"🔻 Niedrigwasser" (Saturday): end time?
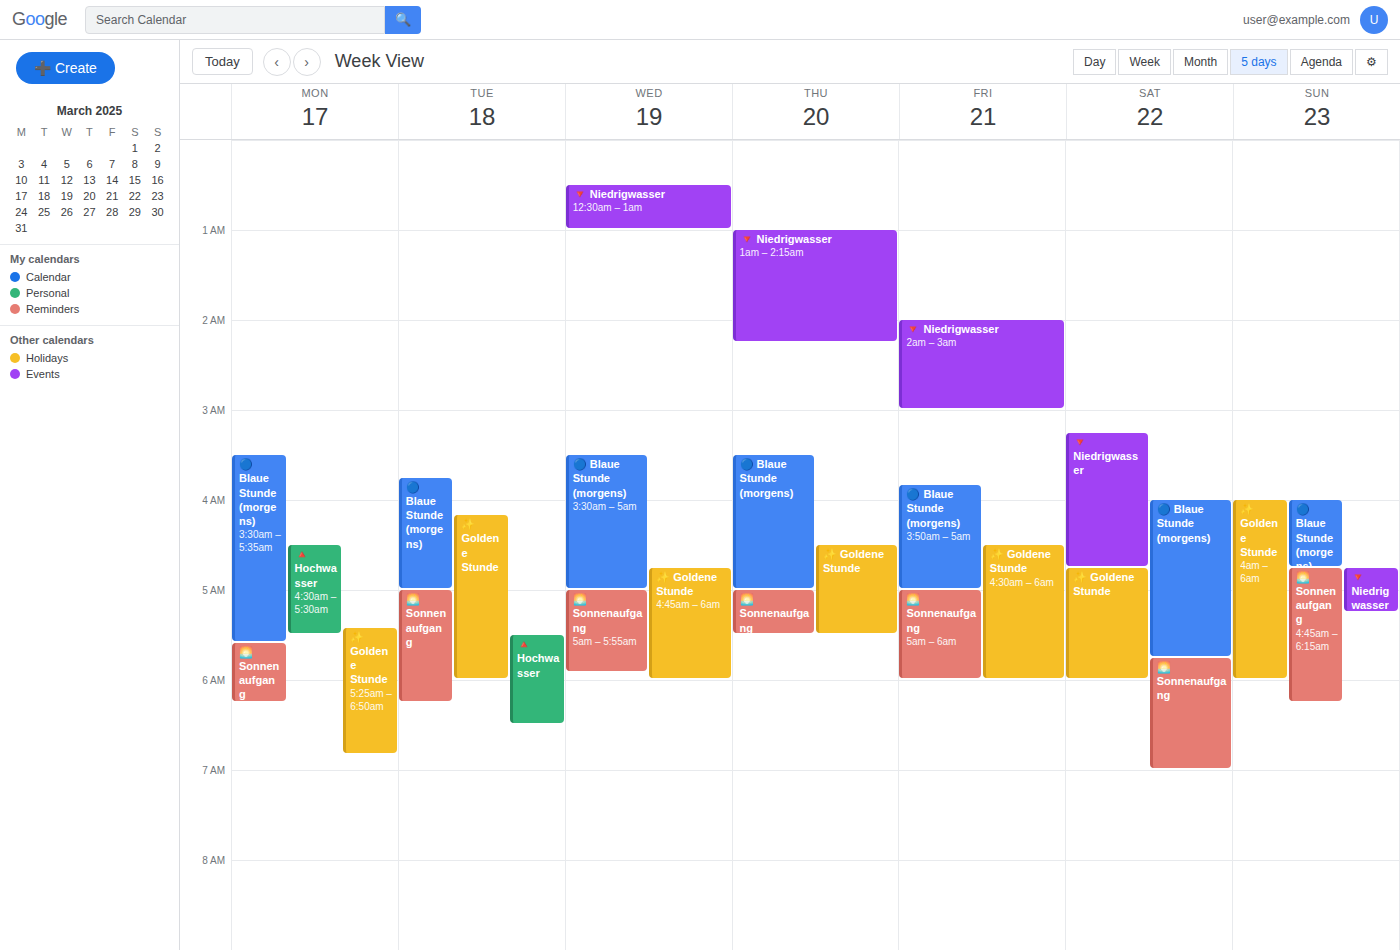
4:45 AM